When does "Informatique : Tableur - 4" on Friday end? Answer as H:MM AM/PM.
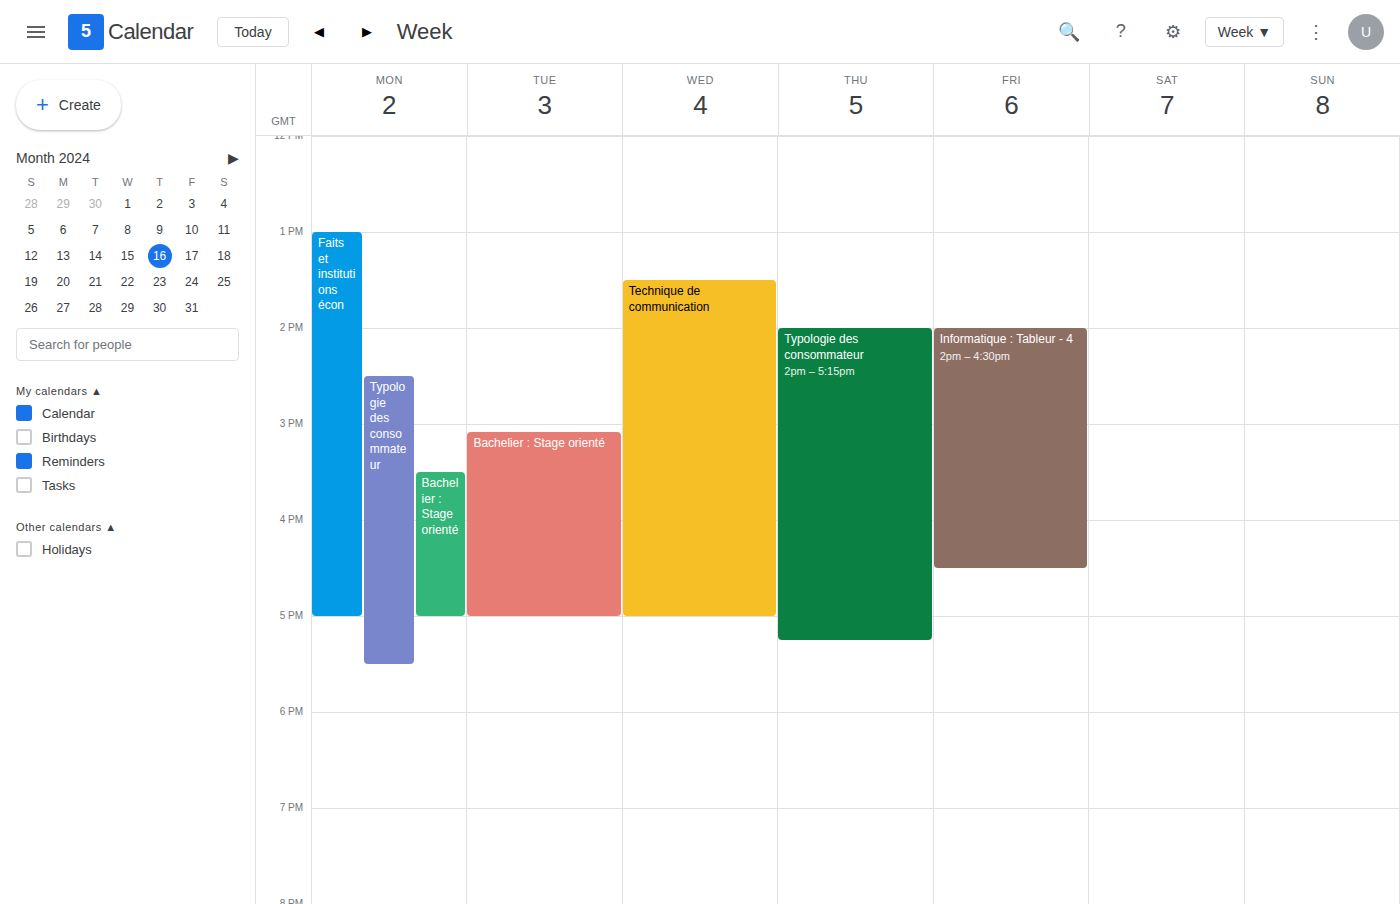
4:30 PM